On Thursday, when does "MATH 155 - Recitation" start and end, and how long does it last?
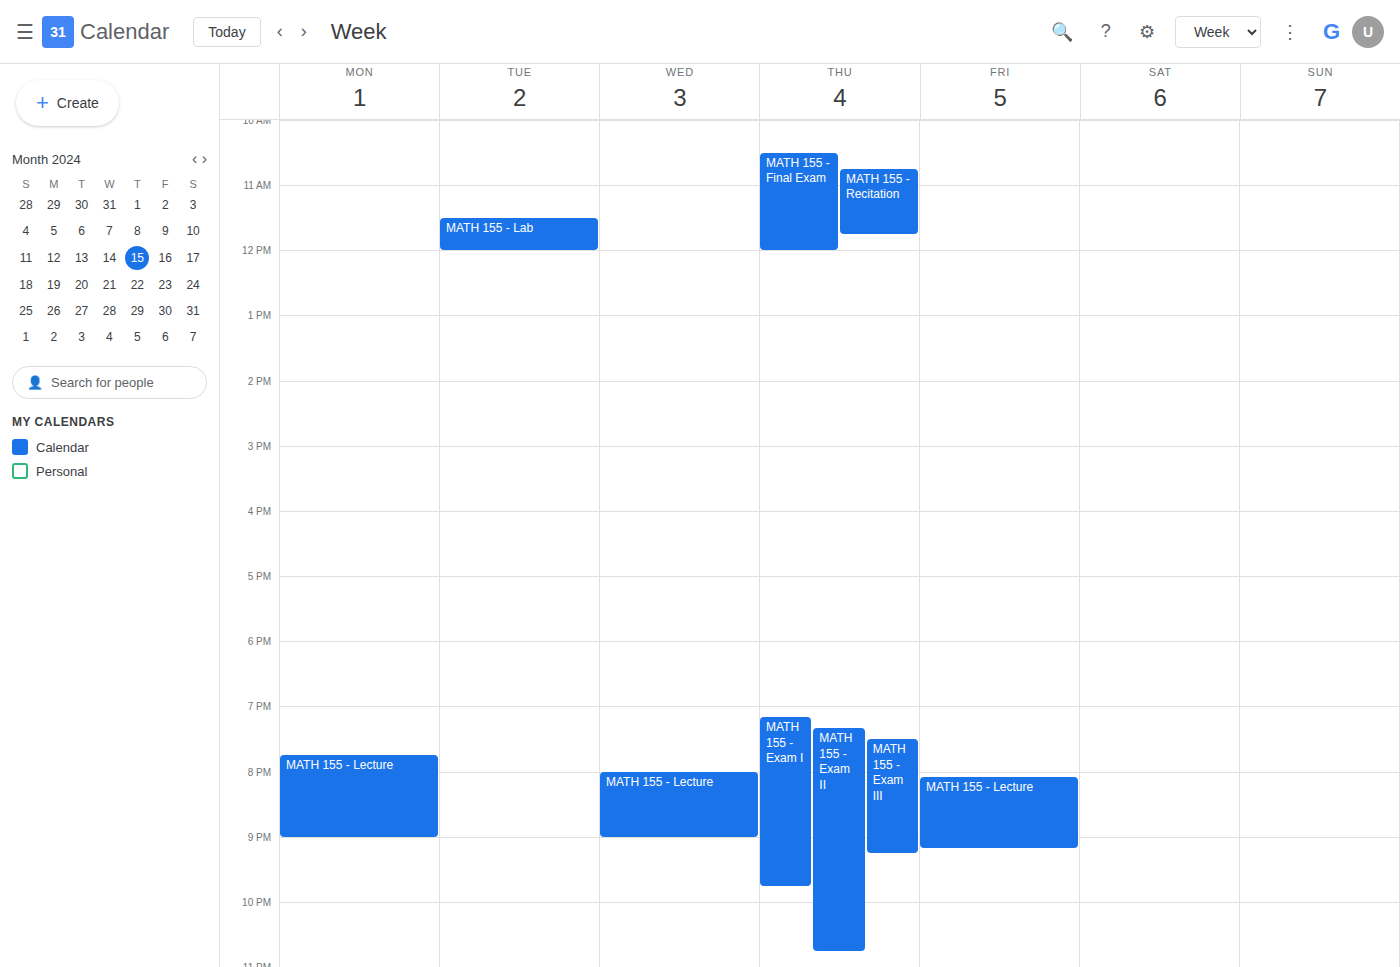
10:45 AM to 11:45 AM, 1 hour